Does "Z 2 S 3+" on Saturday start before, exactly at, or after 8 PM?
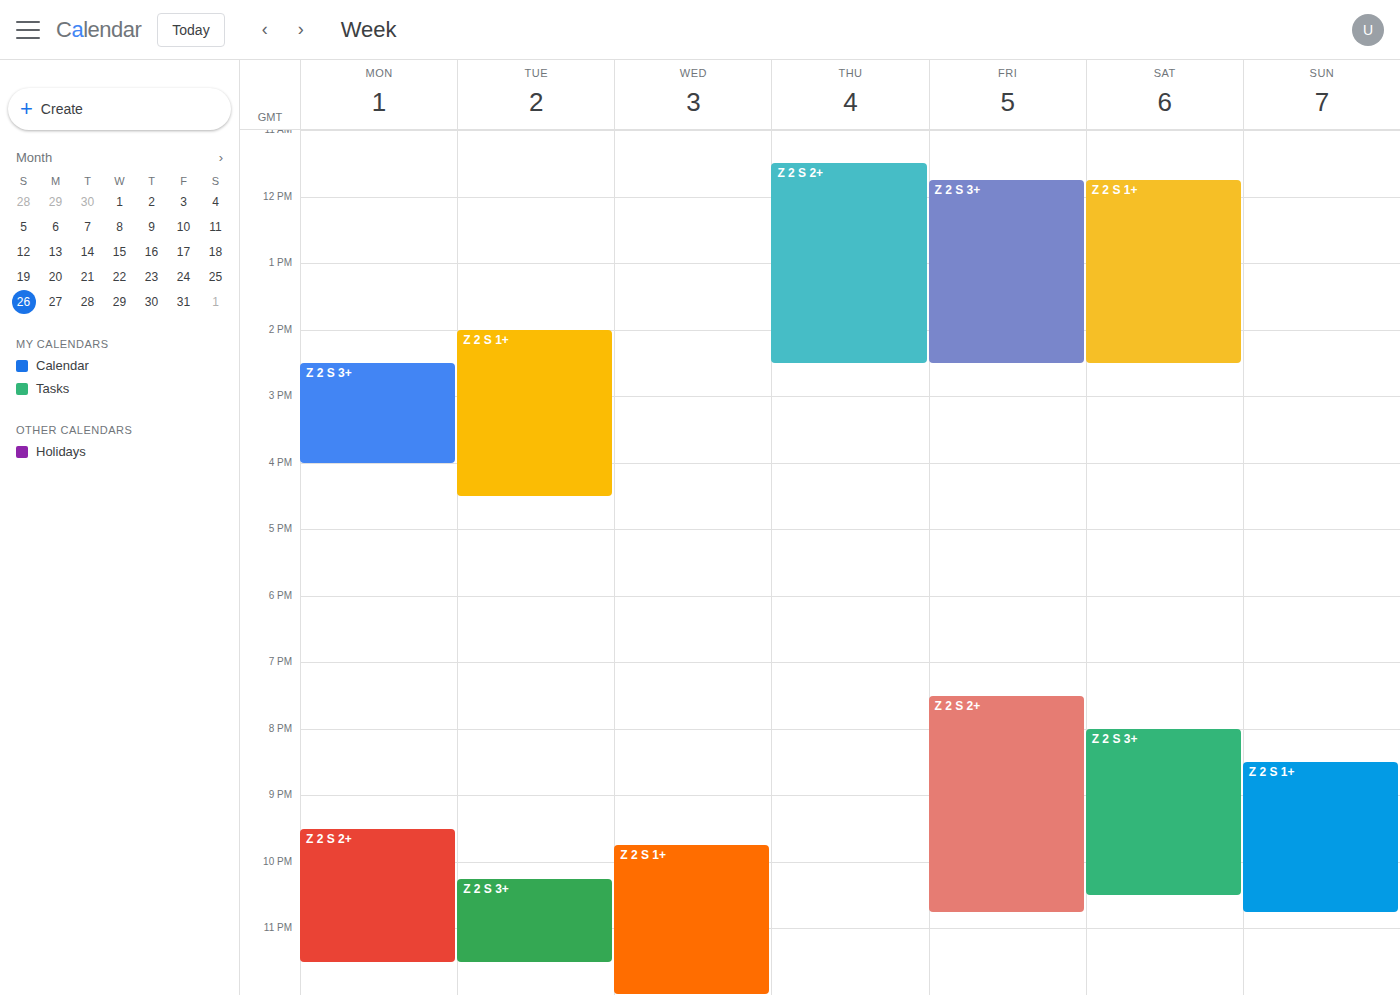
8:00 PM -- exactly at 8 PM, on the 8 PM line.